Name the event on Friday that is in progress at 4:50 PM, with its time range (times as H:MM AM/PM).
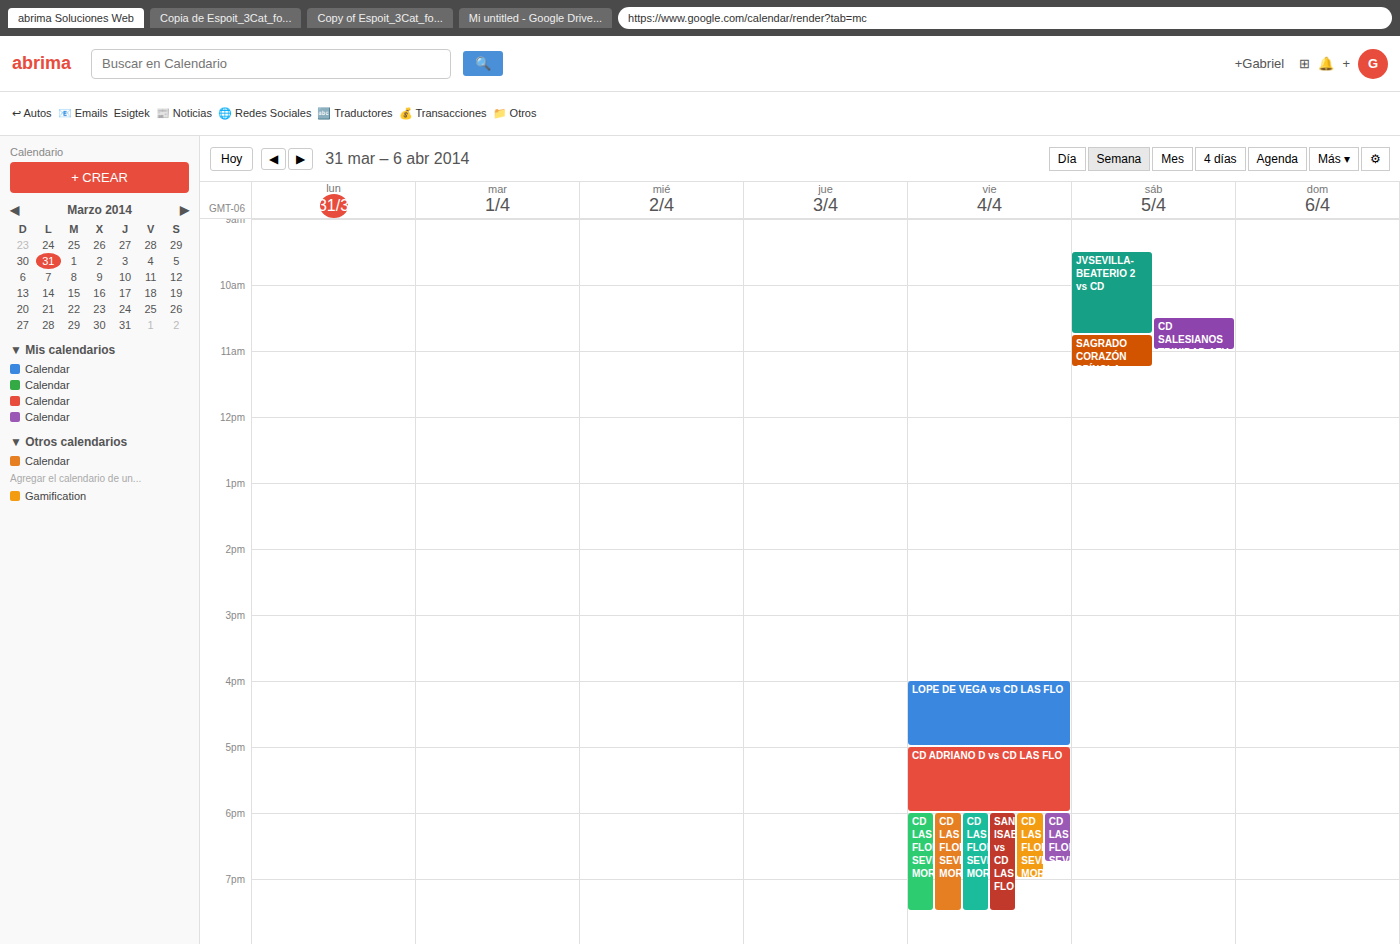
"LOPE DE VEGA vs CD LAS FLO", 4:00 PM to 5:00 PM